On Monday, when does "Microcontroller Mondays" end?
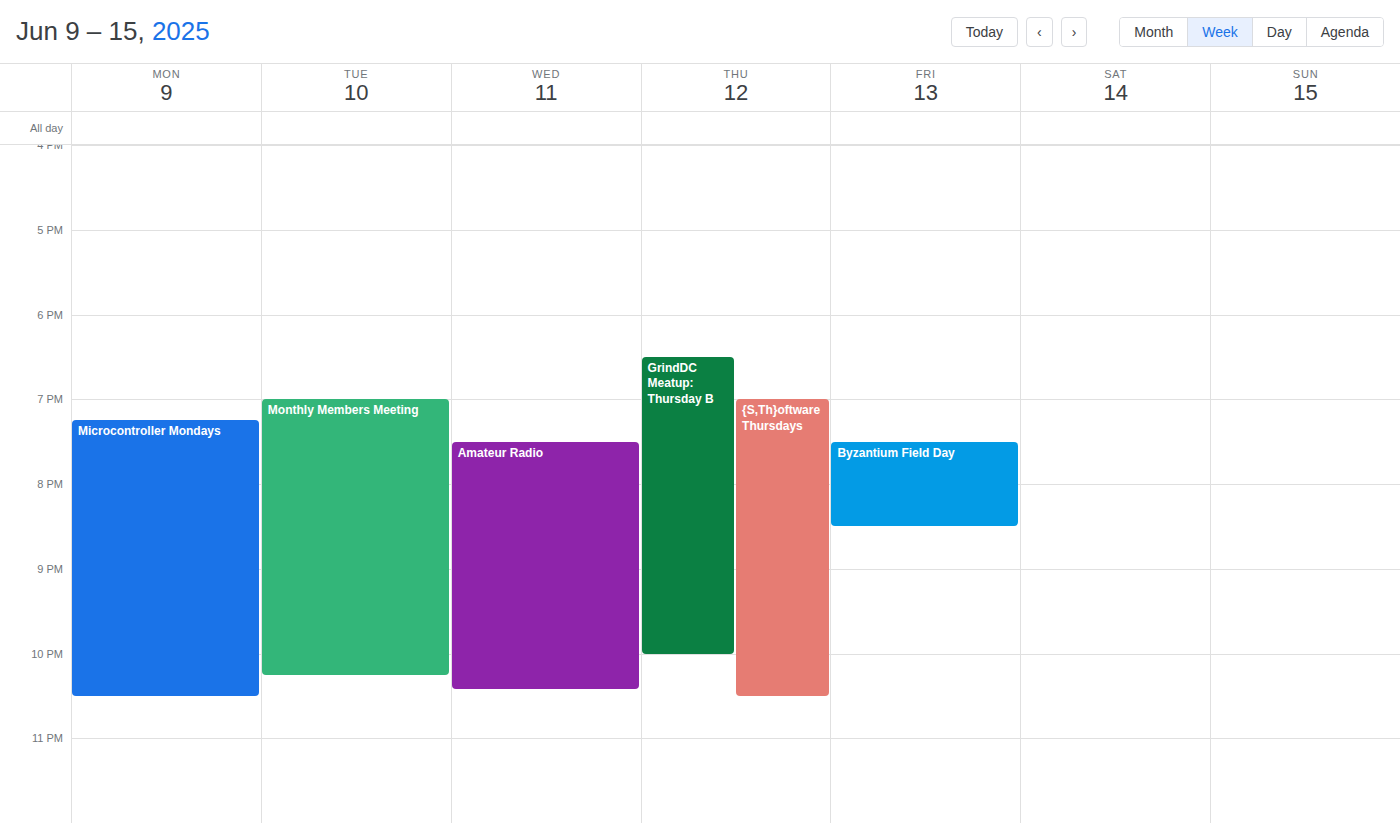
10:30 PM